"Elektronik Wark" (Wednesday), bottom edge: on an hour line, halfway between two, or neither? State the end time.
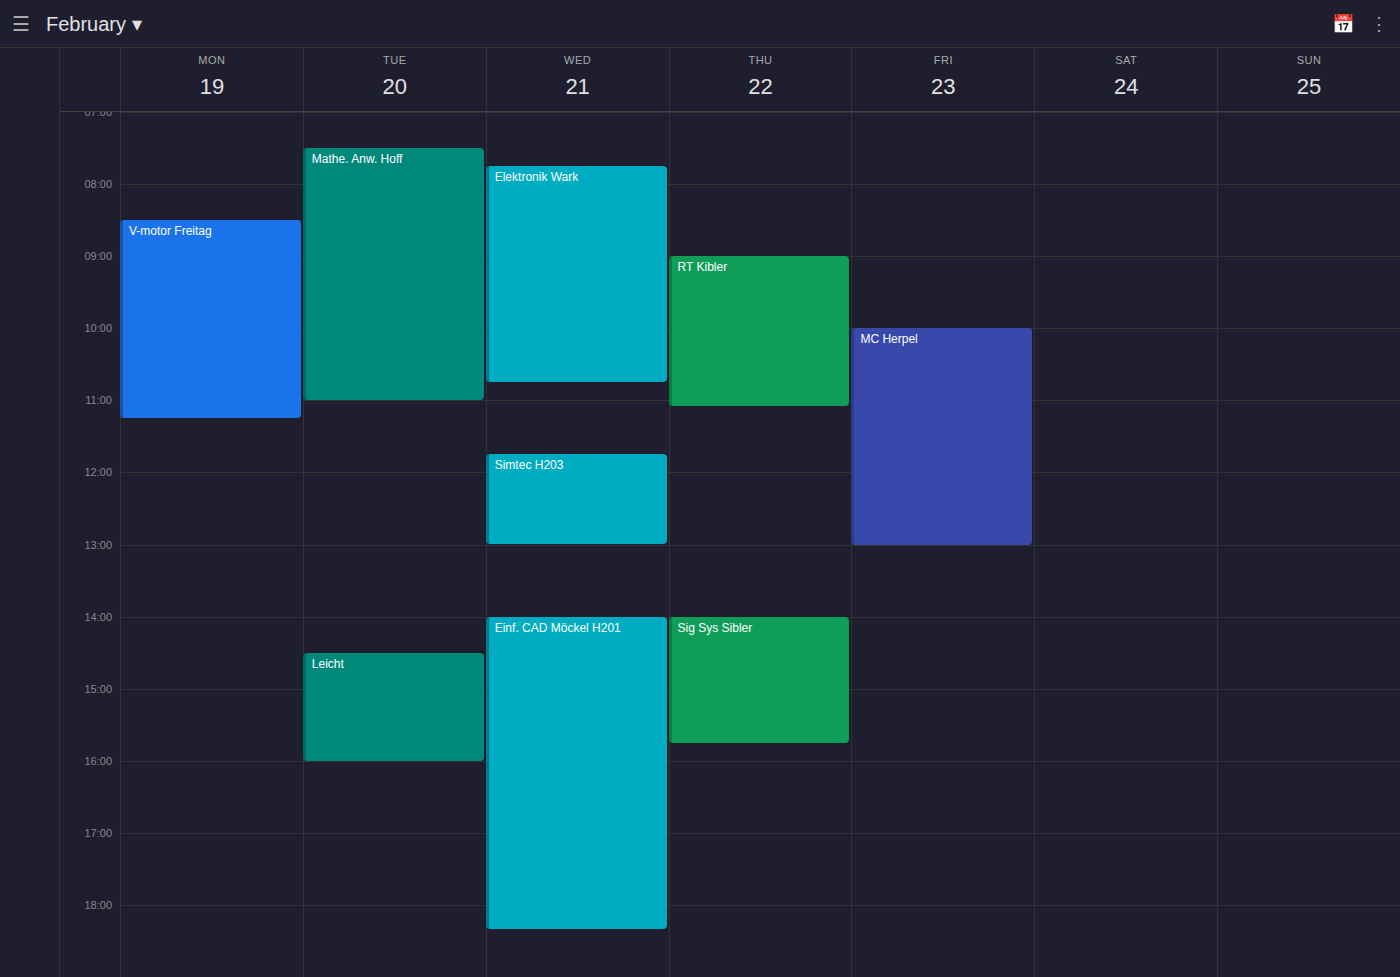
10:45 AM -- neither: three quarters of the way from the 10 AM line to the 11 AM line.